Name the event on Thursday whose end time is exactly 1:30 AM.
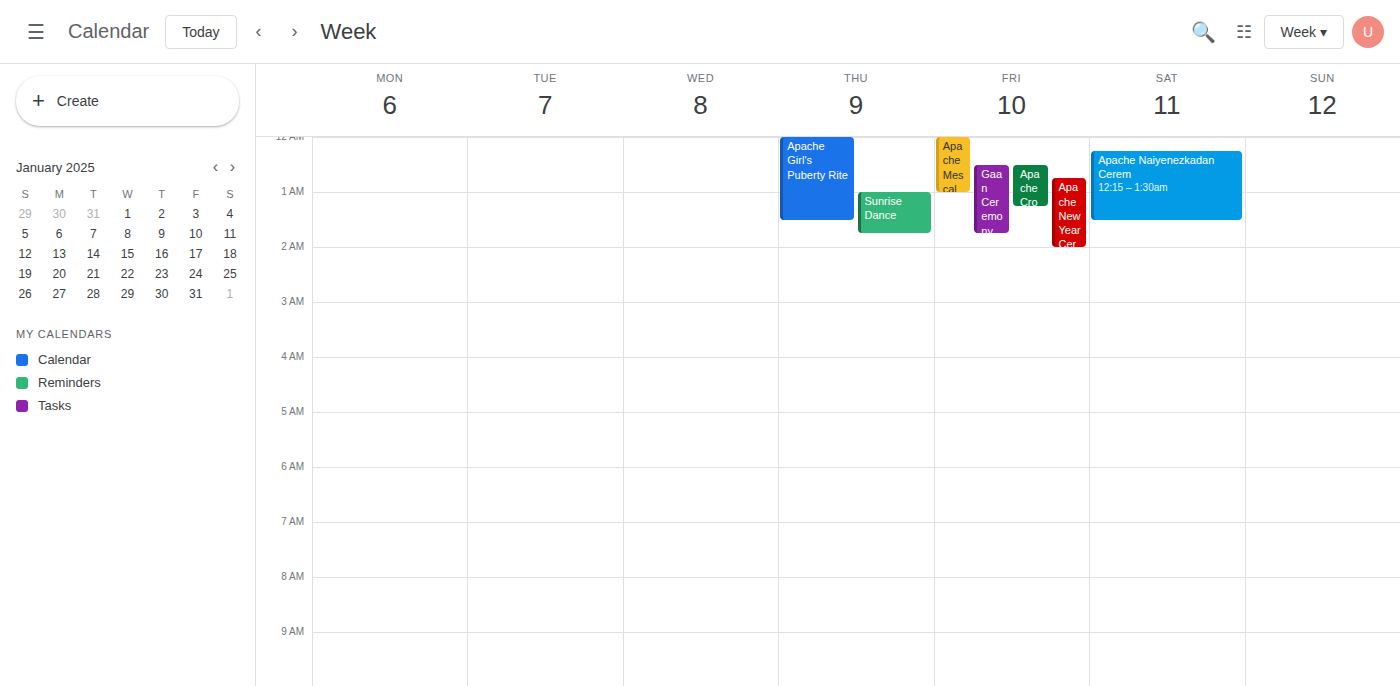
"Apache Girl's Puberty Rite"